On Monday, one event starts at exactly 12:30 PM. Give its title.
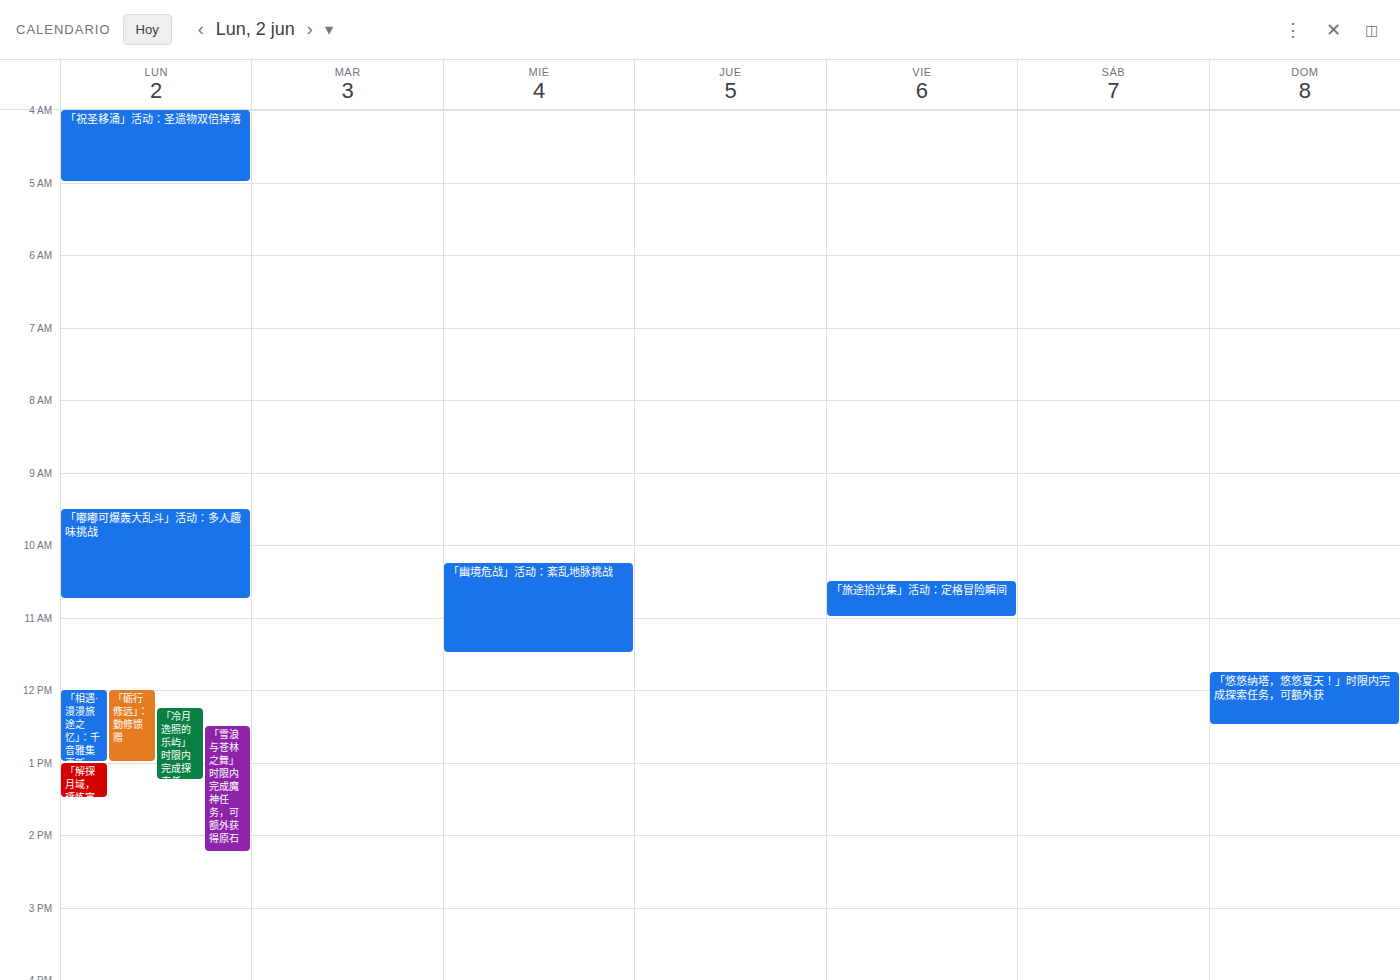
"「雪浪与苍林之舞」时限内完成魔神任务，可额外获得原石"